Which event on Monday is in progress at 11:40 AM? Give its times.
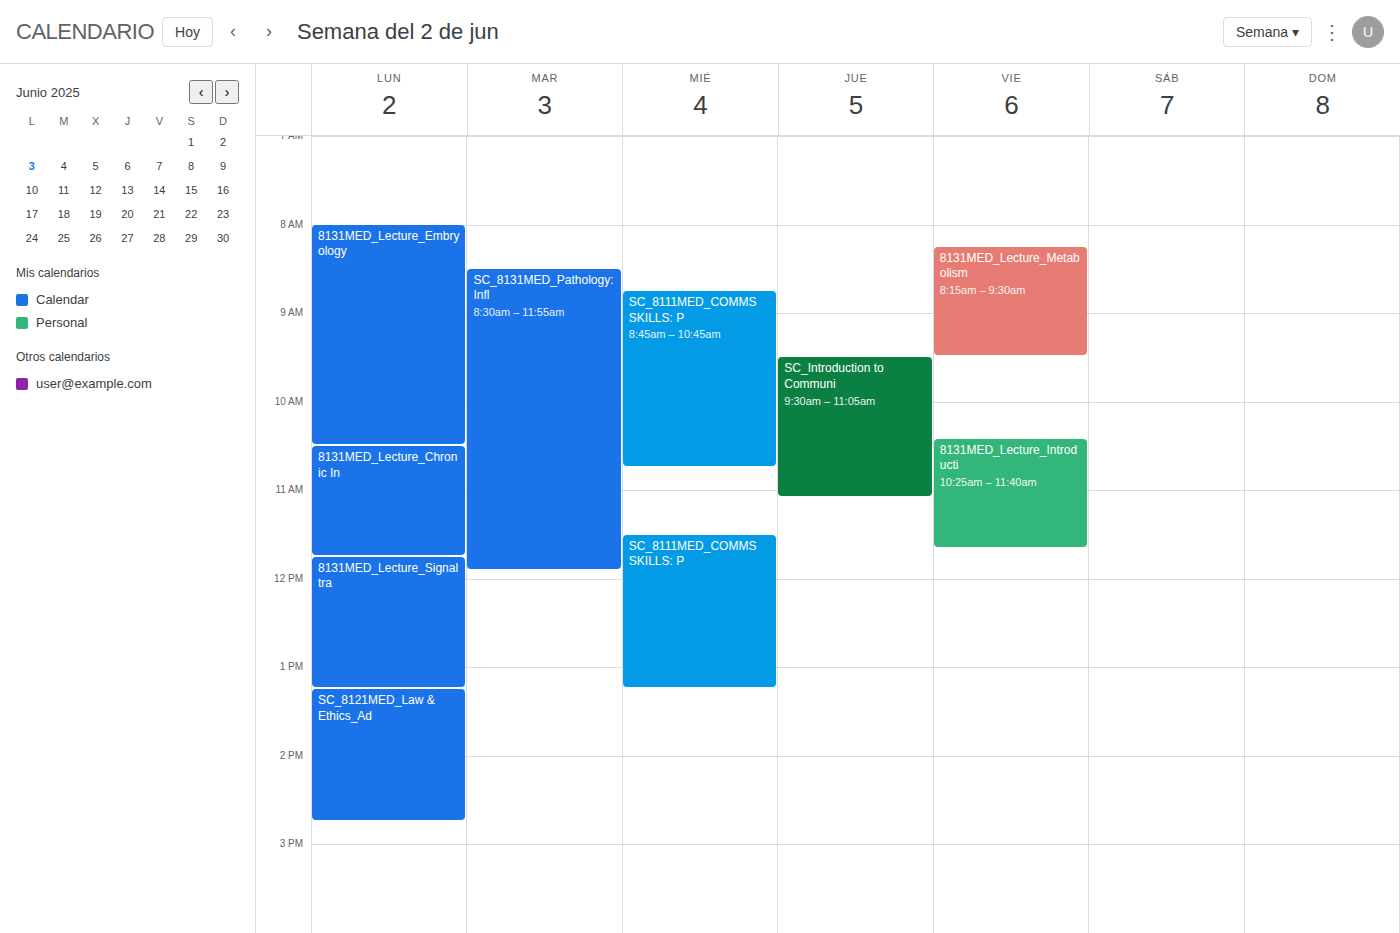
"8131MED_Lecture_Chronic In", 10:30 AM to 11:45 AM